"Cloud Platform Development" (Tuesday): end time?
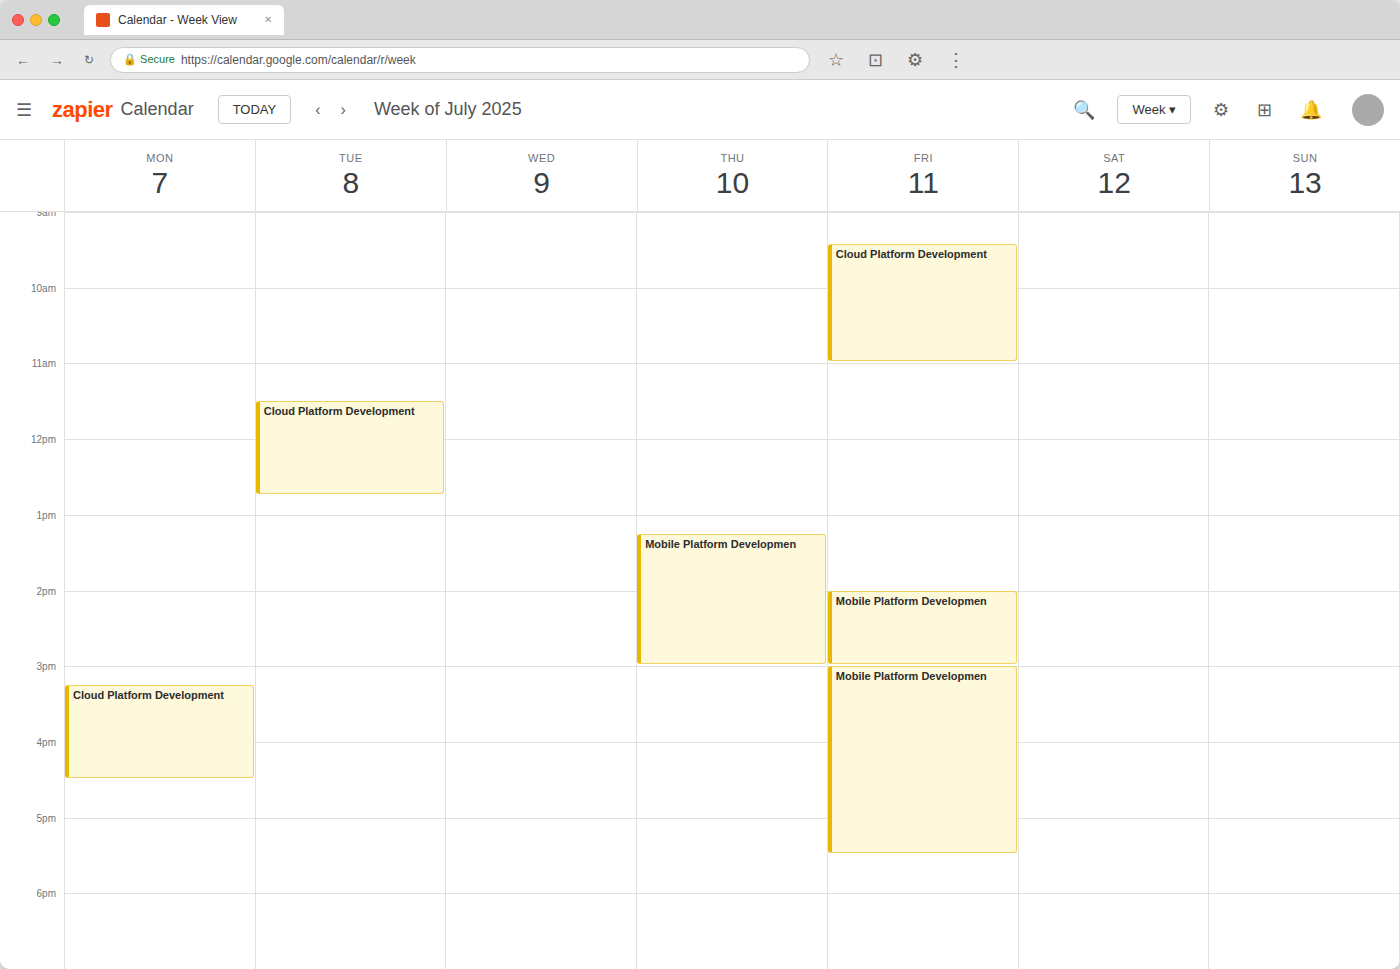
12:45 PM